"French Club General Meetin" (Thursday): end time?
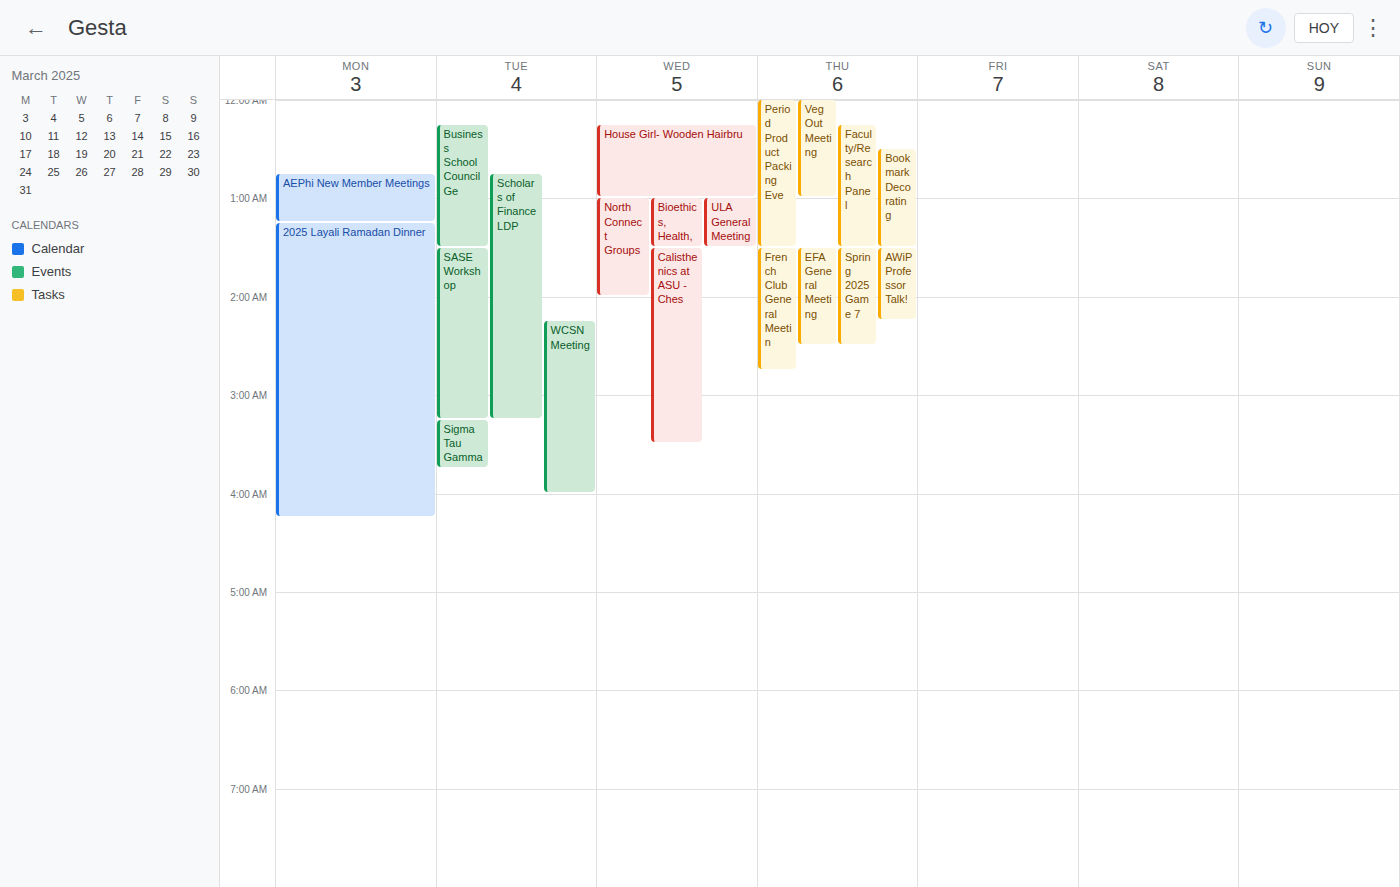
2:45 AM